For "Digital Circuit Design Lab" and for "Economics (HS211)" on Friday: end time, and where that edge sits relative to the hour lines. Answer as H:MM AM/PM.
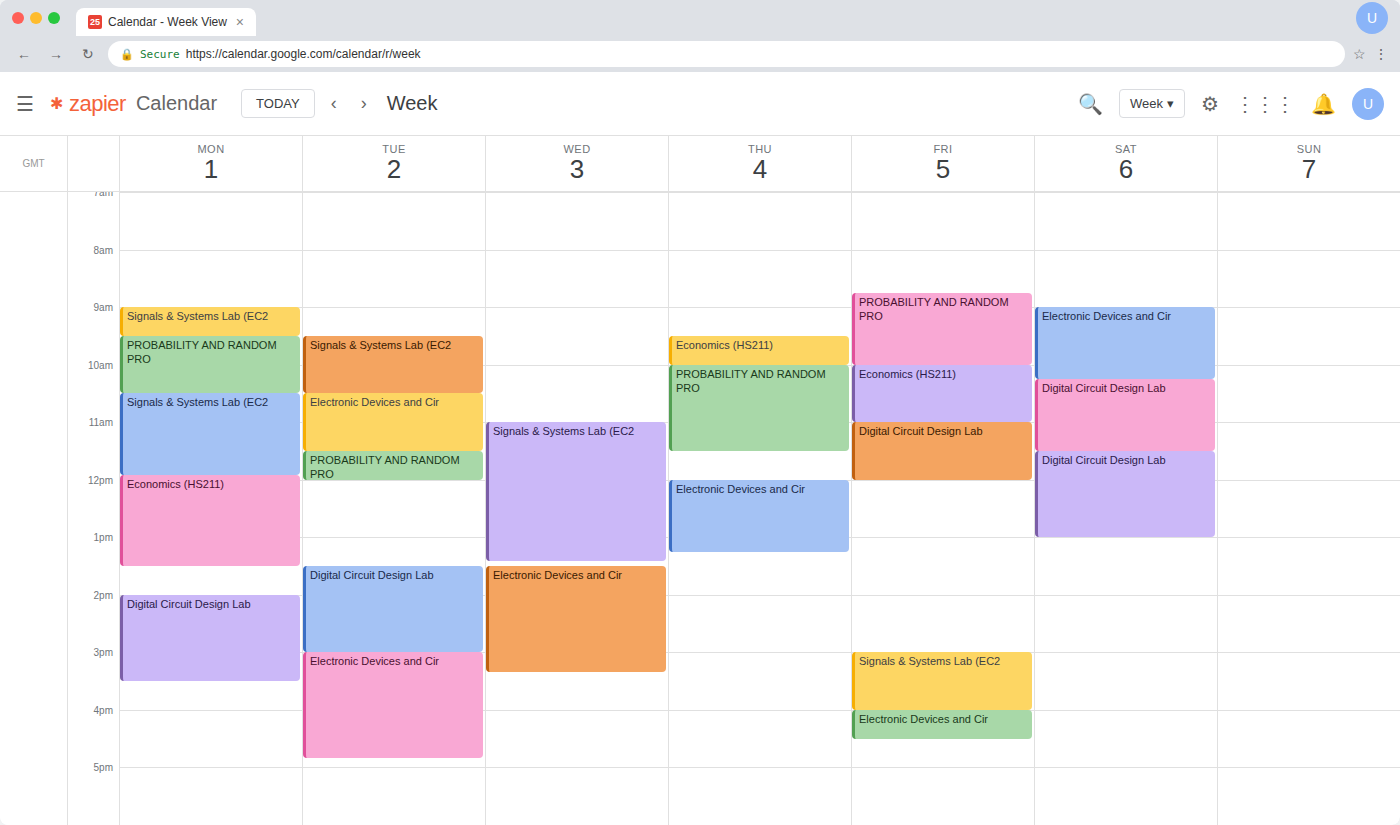
"Digital Circuit Design Lab": 12:00 PM, exactly on the 12 PM line. "Economics (HS211)": 11:00 AM, exactly on the 11 AM line.